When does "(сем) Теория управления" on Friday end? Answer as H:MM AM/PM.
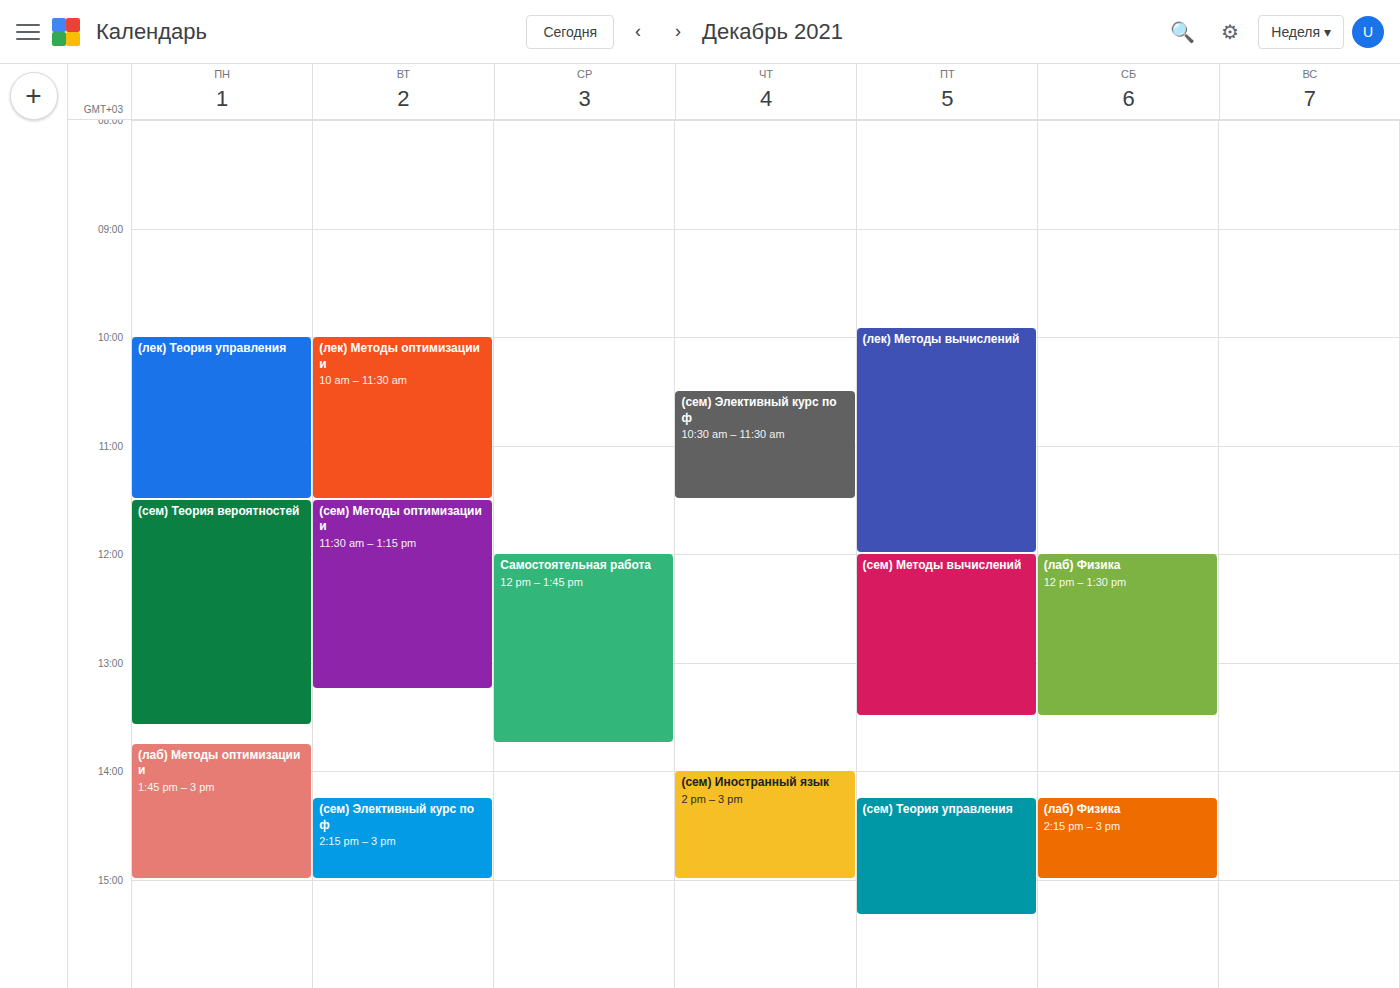
3:20 PM